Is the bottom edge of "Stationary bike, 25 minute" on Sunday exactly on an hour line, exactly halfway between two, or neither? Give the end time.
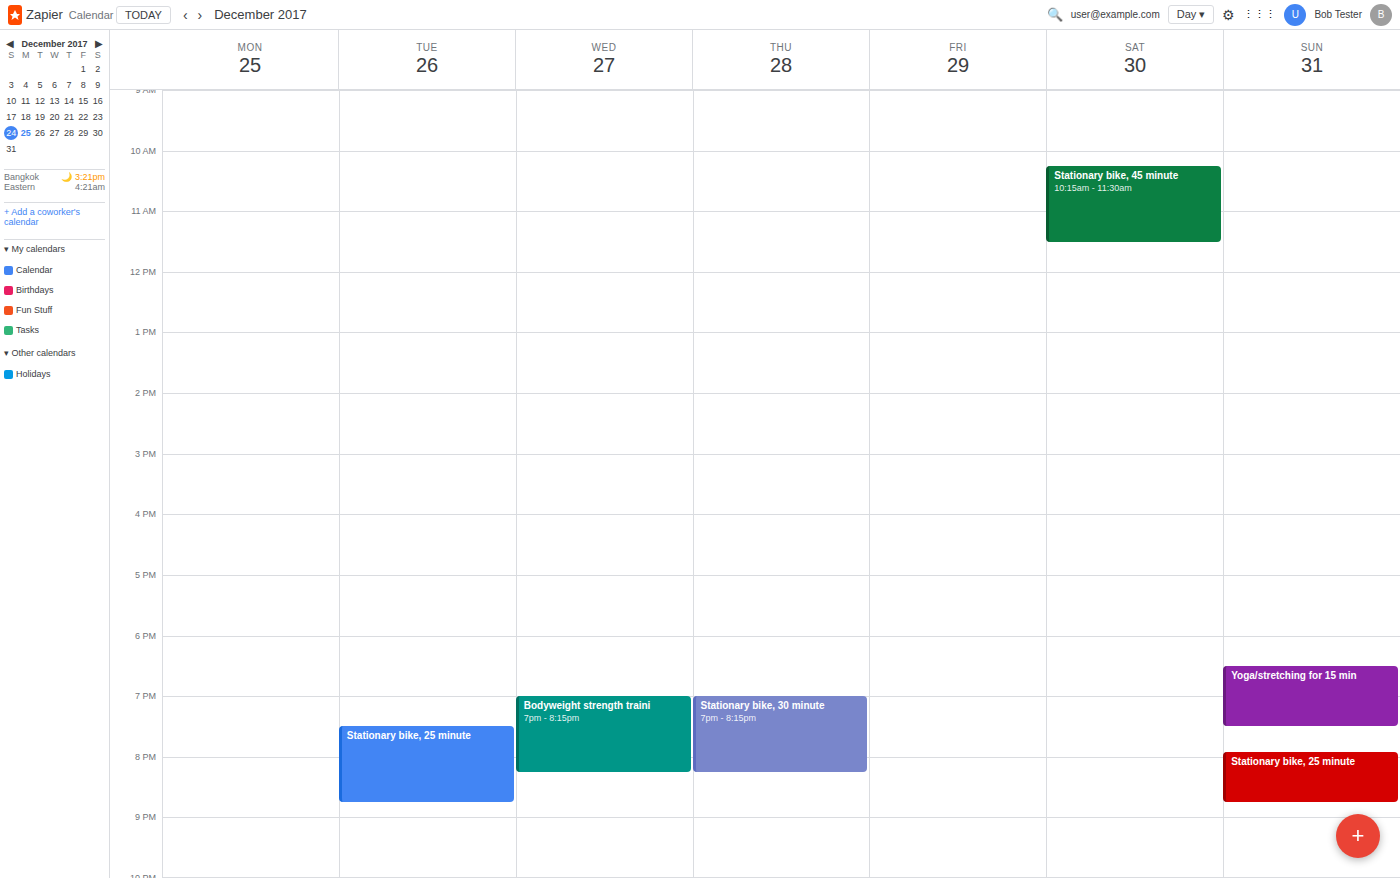
20:45 -- neither: three quarters of the way from the 20:00 line to the 21:00 line.